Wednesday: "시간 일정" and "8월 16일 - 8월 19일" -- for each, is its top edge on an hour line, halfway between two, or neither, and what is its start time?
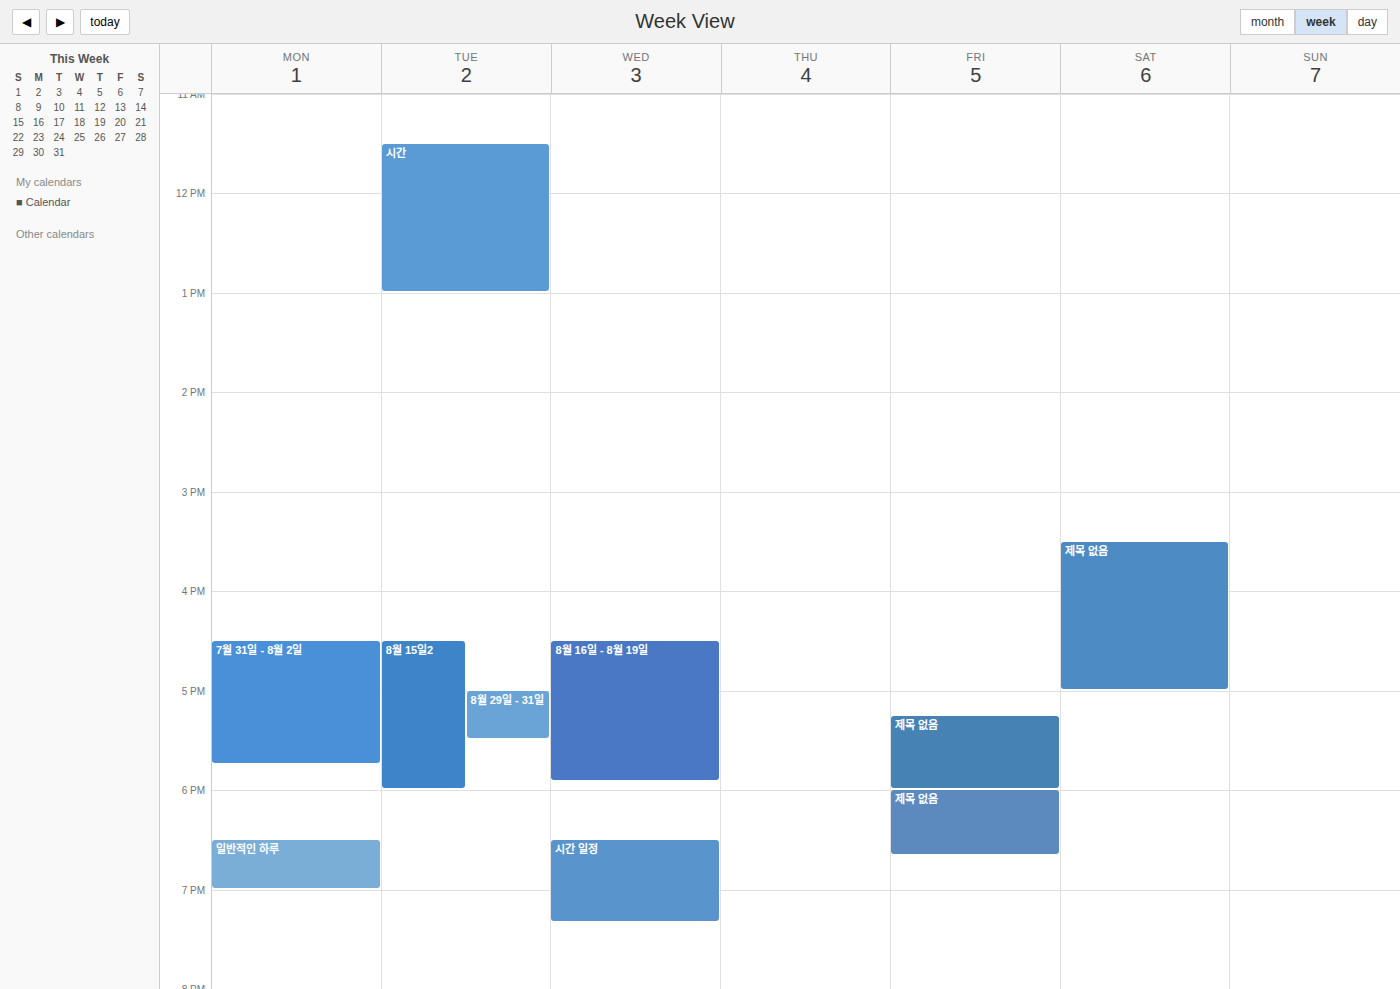
"시간 일정": 6:30 PM, halfway between the 6 PM and 7 PM lines. "8월 16일 - 8월 19일": 4:30 PM, halfway between the 4 PM and 5 PM lines.